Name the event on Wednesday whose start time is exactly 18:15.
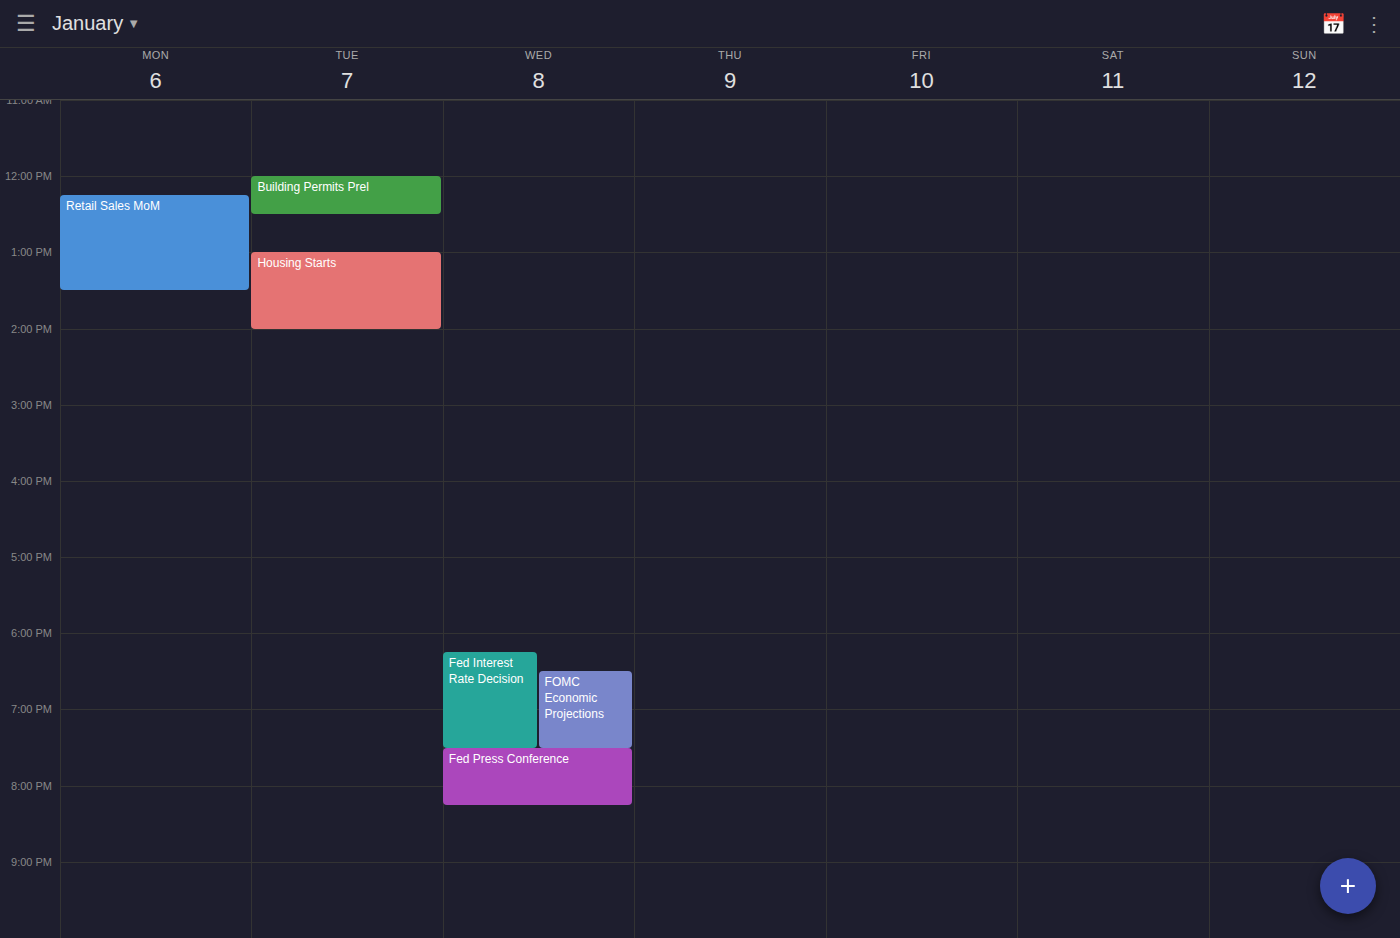
"Fed Interest Rate Decision"